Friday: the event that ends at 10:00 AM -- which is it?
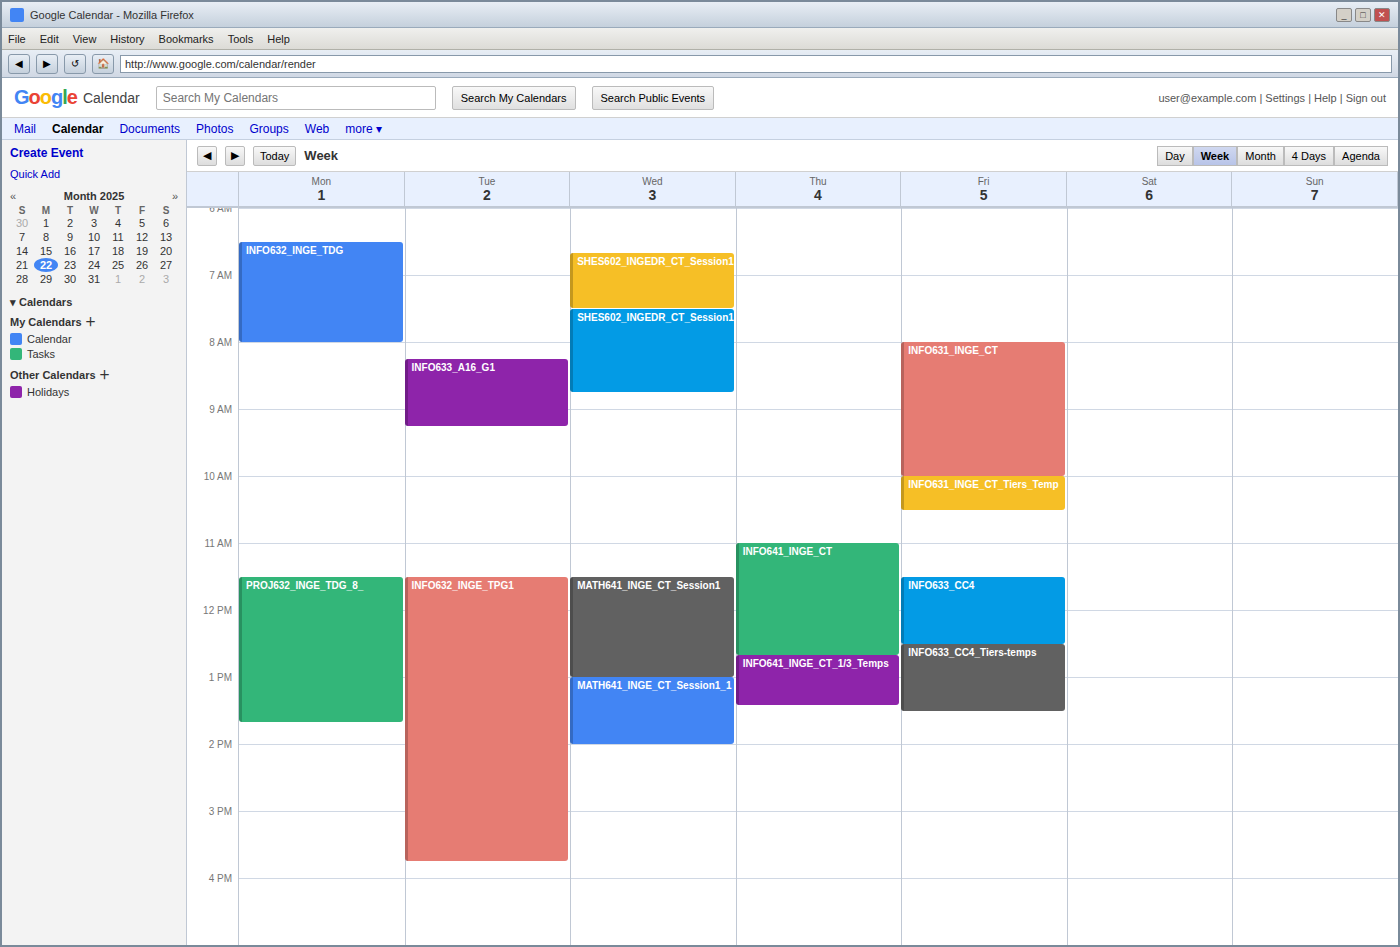
"INFO631_INGE_CT"